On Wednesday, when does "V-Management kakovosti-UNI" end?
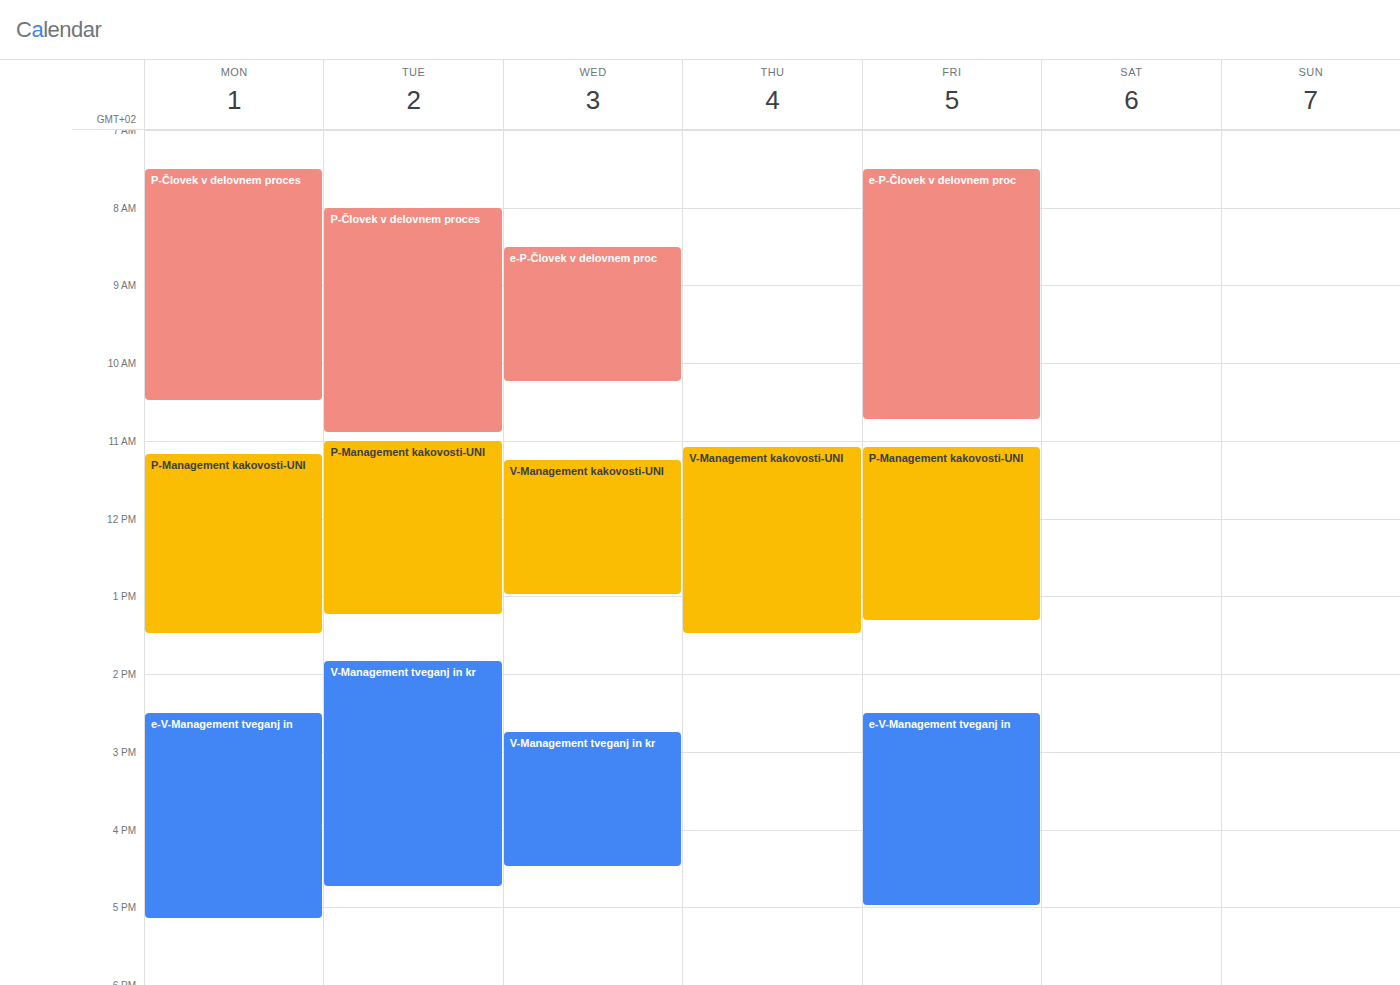
1:00 PM